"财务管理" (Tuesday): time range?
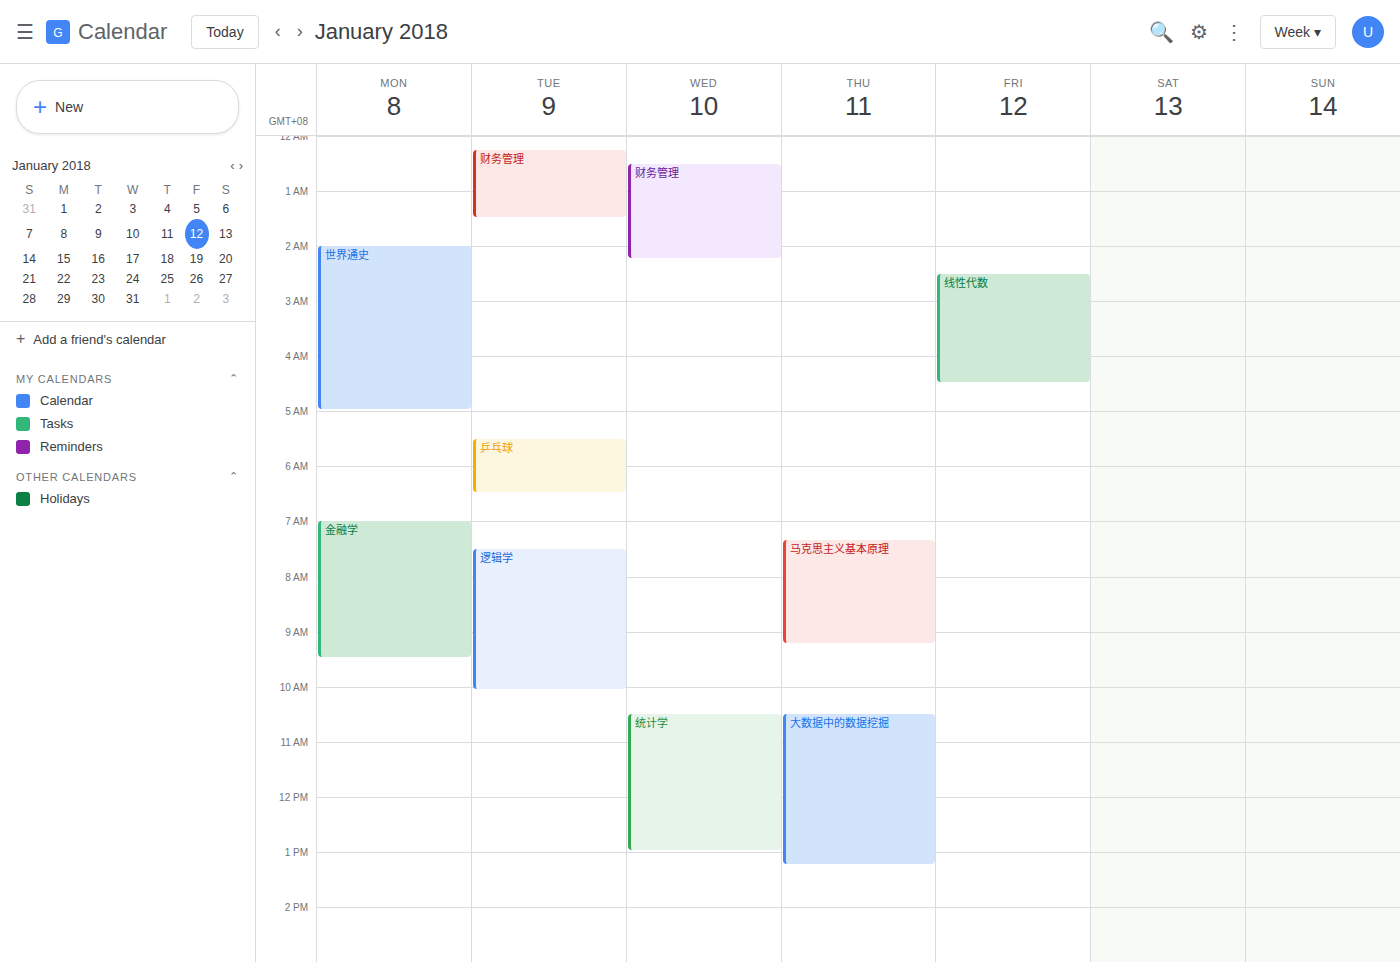
00:15 to 01:30